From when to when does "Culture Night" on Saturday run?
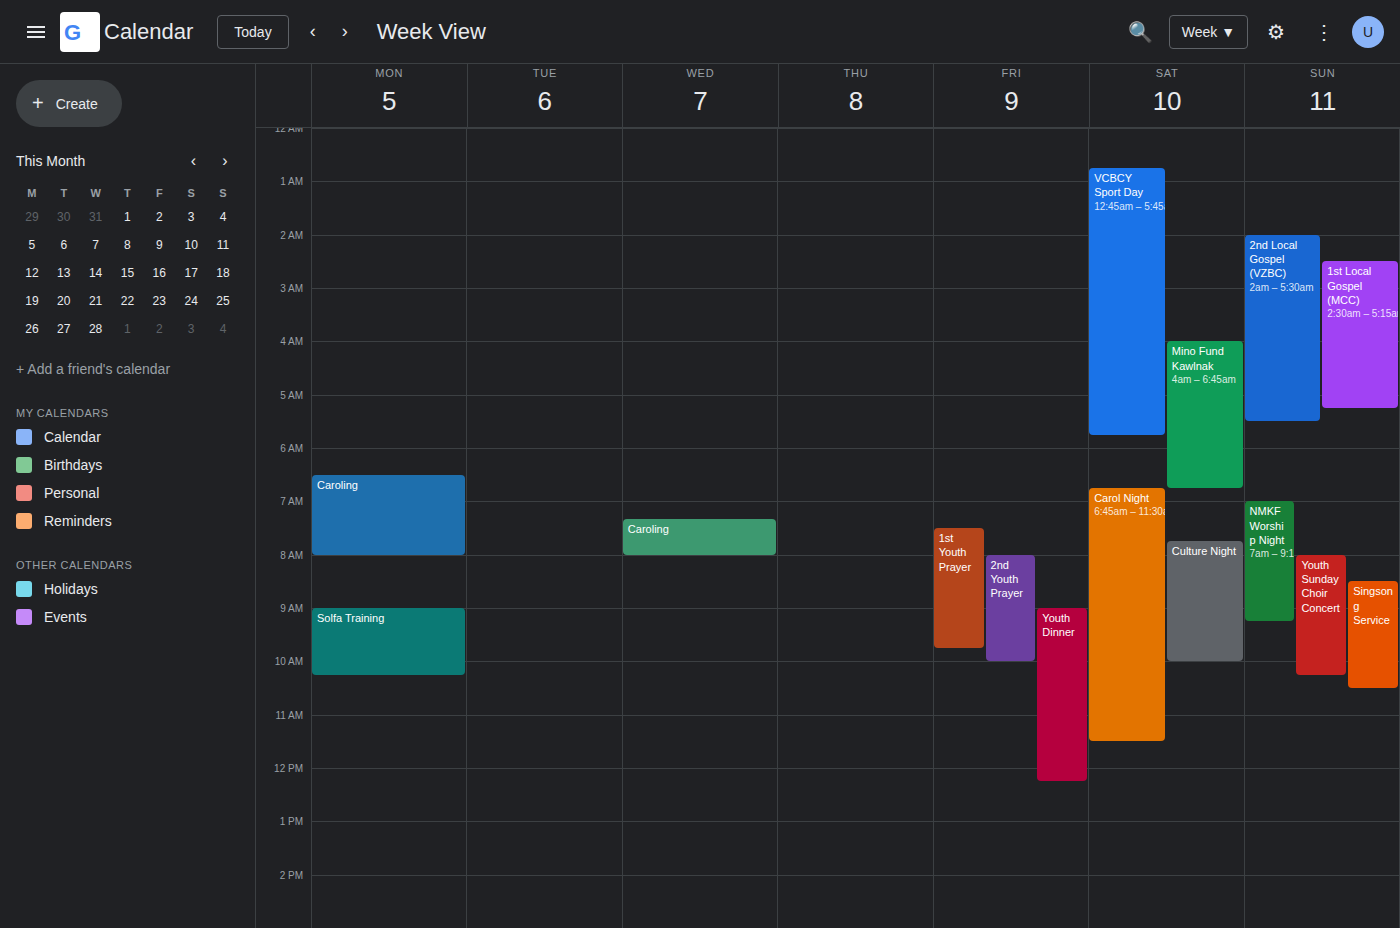
7:45 AM to 10:00 AM